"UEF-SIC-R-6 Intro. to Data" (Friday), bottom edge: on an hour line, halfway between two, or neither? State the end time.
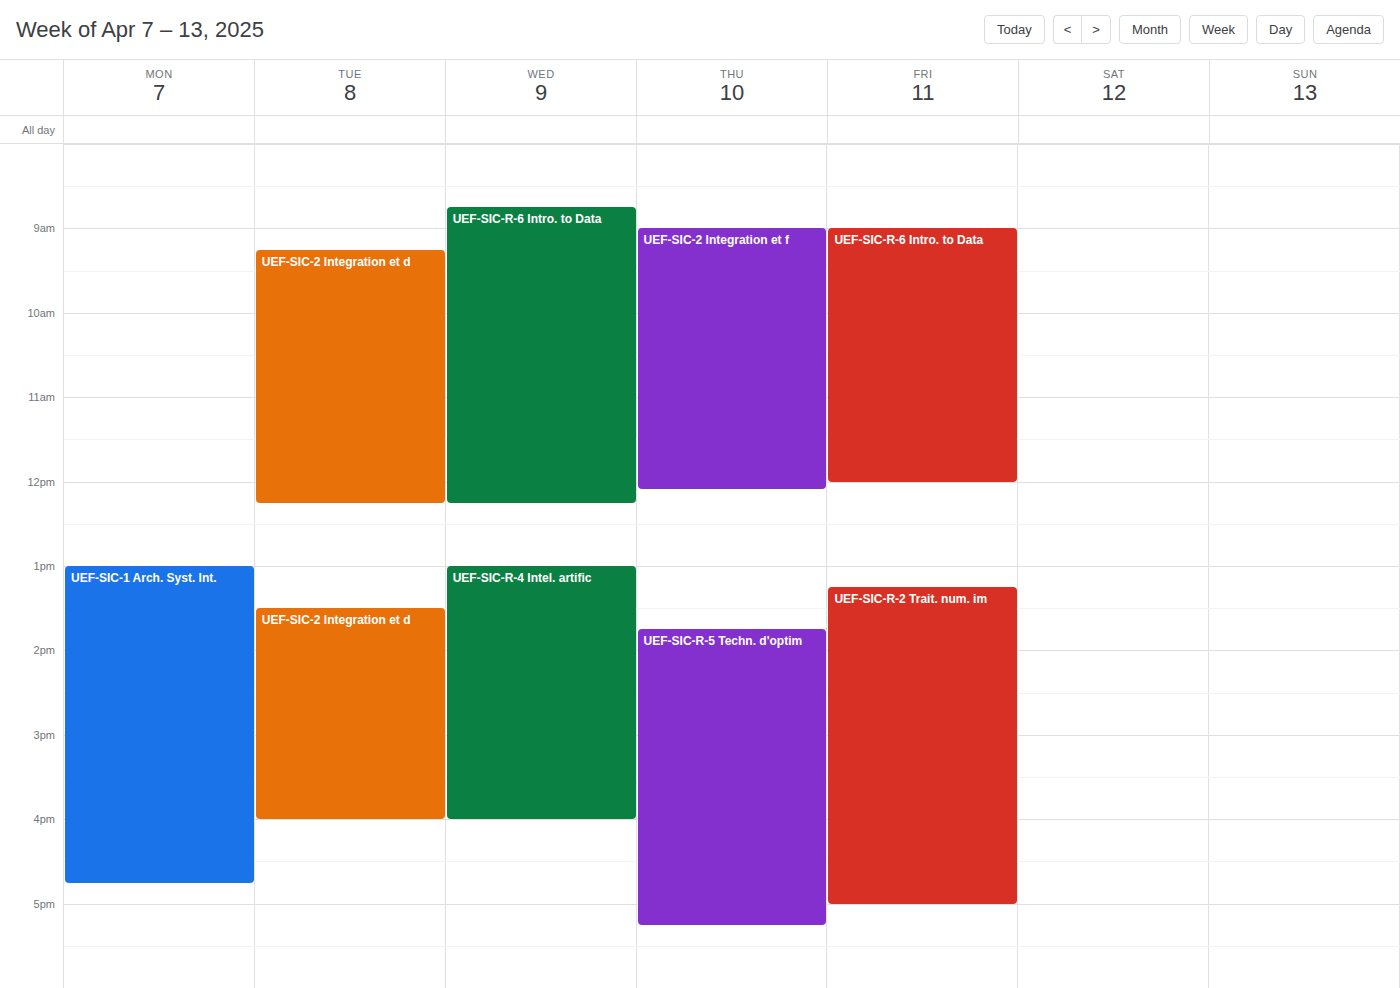
12:00 PM -- exactly on the 12 PM line.